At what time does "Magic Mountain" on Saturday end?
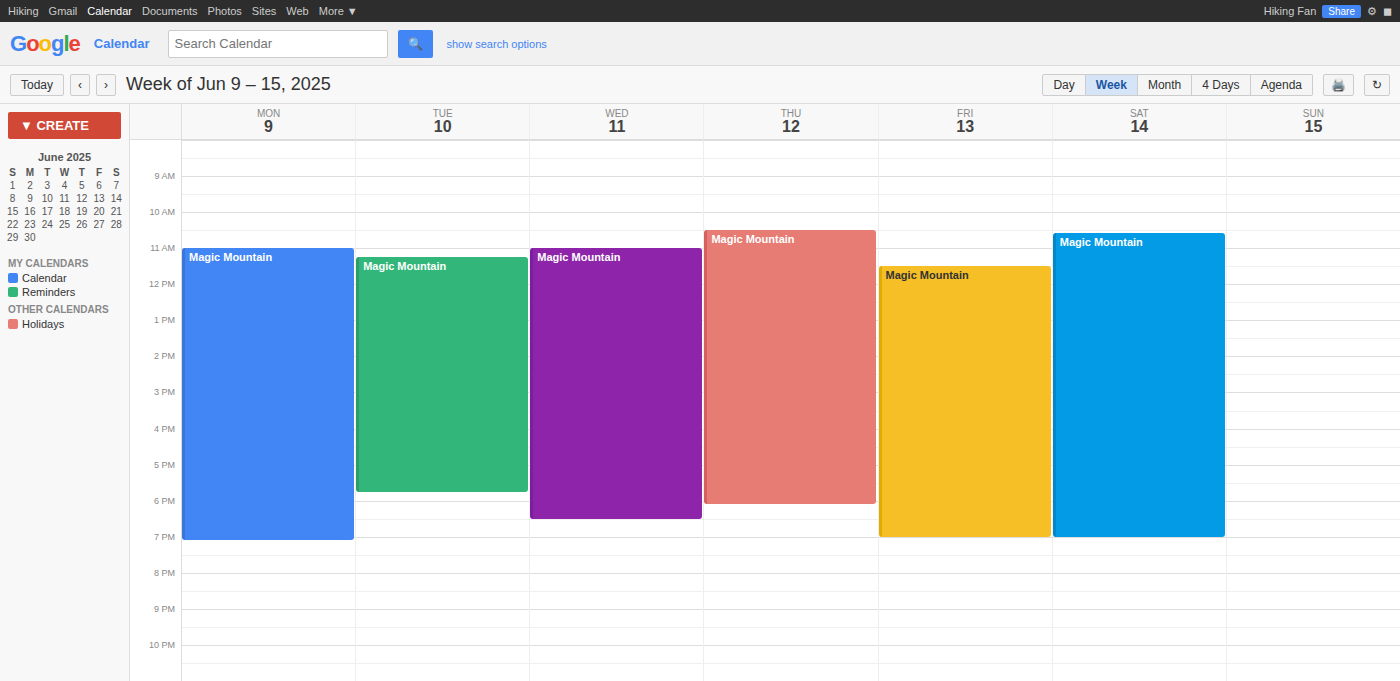
7:00 PM